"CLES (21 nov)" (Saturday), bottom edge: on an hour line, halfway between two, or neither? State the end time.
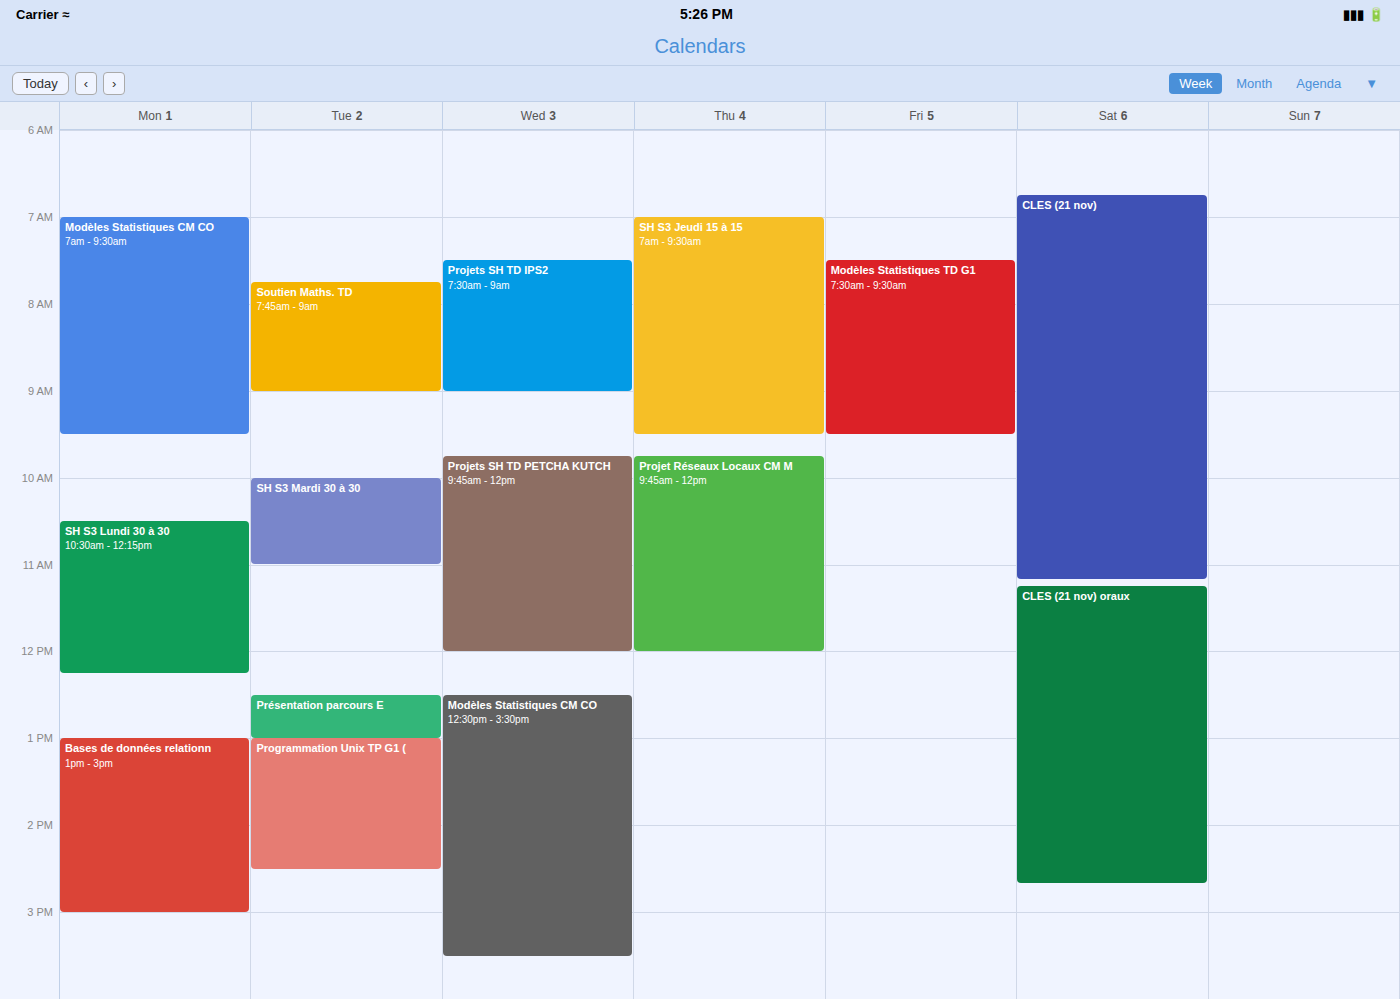
11:10 AM -- neither: 10 minutes below the 11 AM line and 50 minutes above the 12 PM line.